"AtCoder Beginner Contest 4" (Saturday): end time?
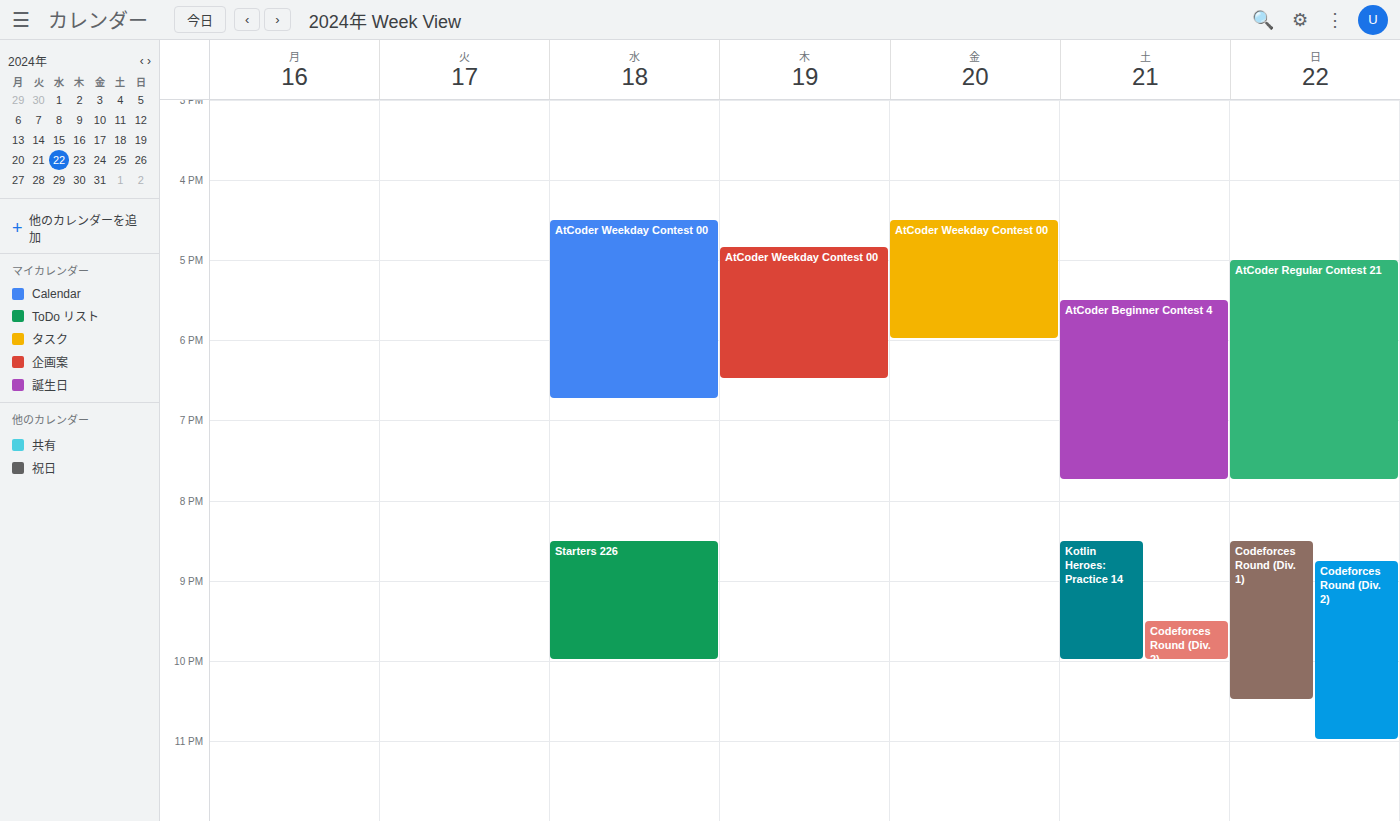
7:45 PM